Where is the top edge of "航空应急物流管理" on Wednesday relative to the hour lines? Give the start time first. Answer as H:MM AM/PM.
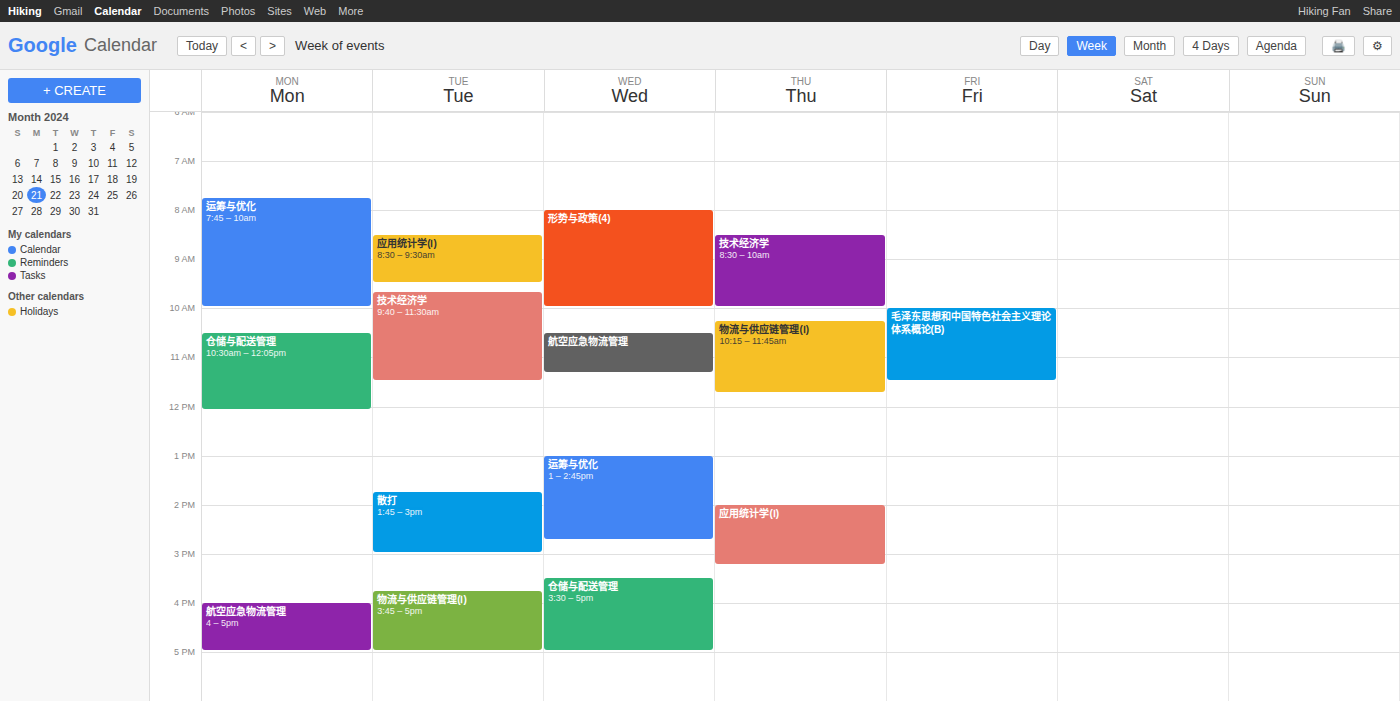
10:30 AM -- halfway between the 10 AM and 11 AM lines.